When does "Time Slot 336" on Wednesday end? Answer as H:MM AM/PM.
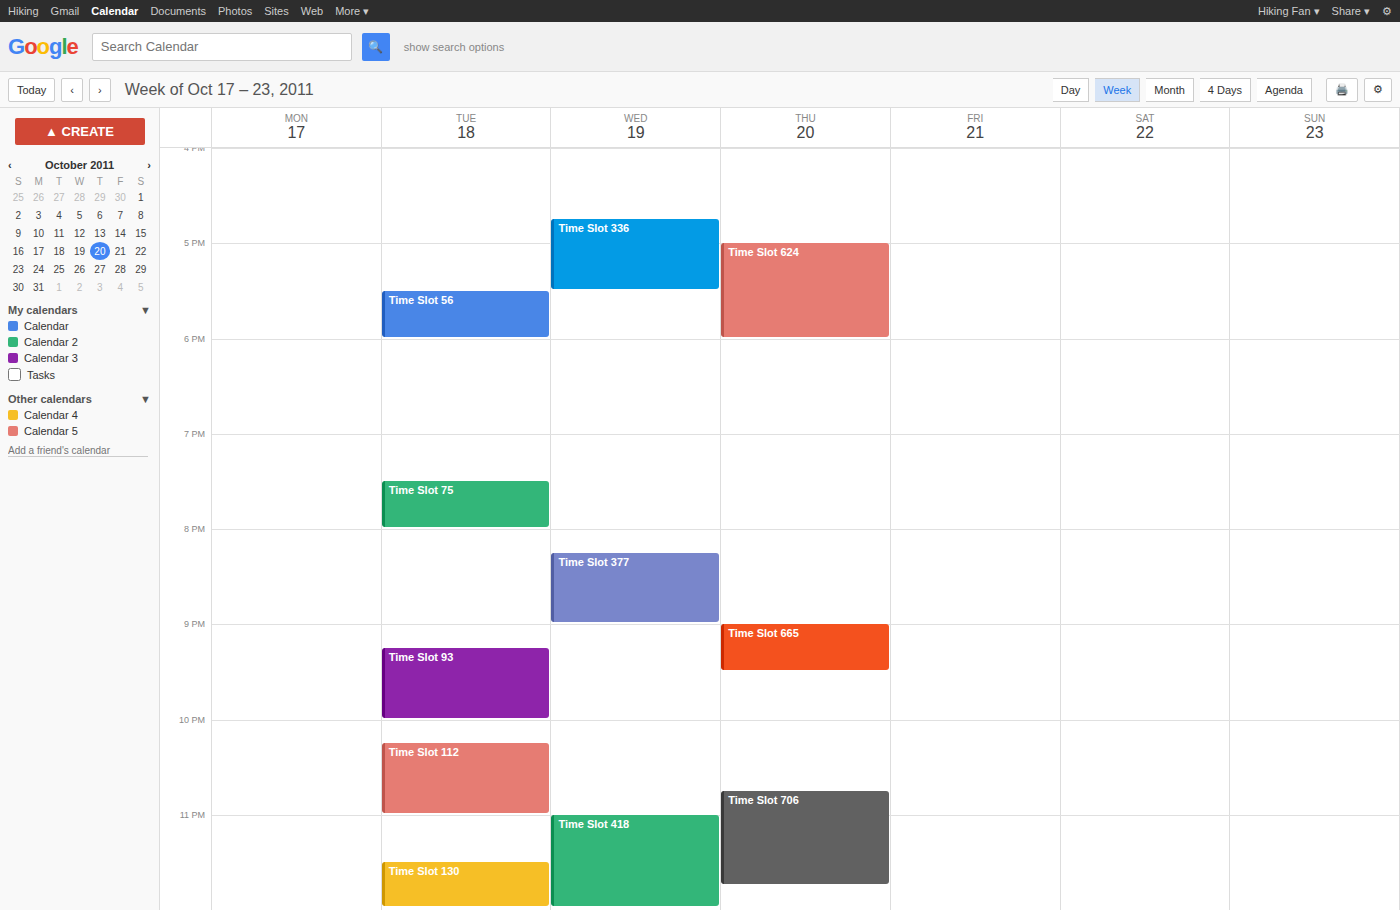
5:30 PM